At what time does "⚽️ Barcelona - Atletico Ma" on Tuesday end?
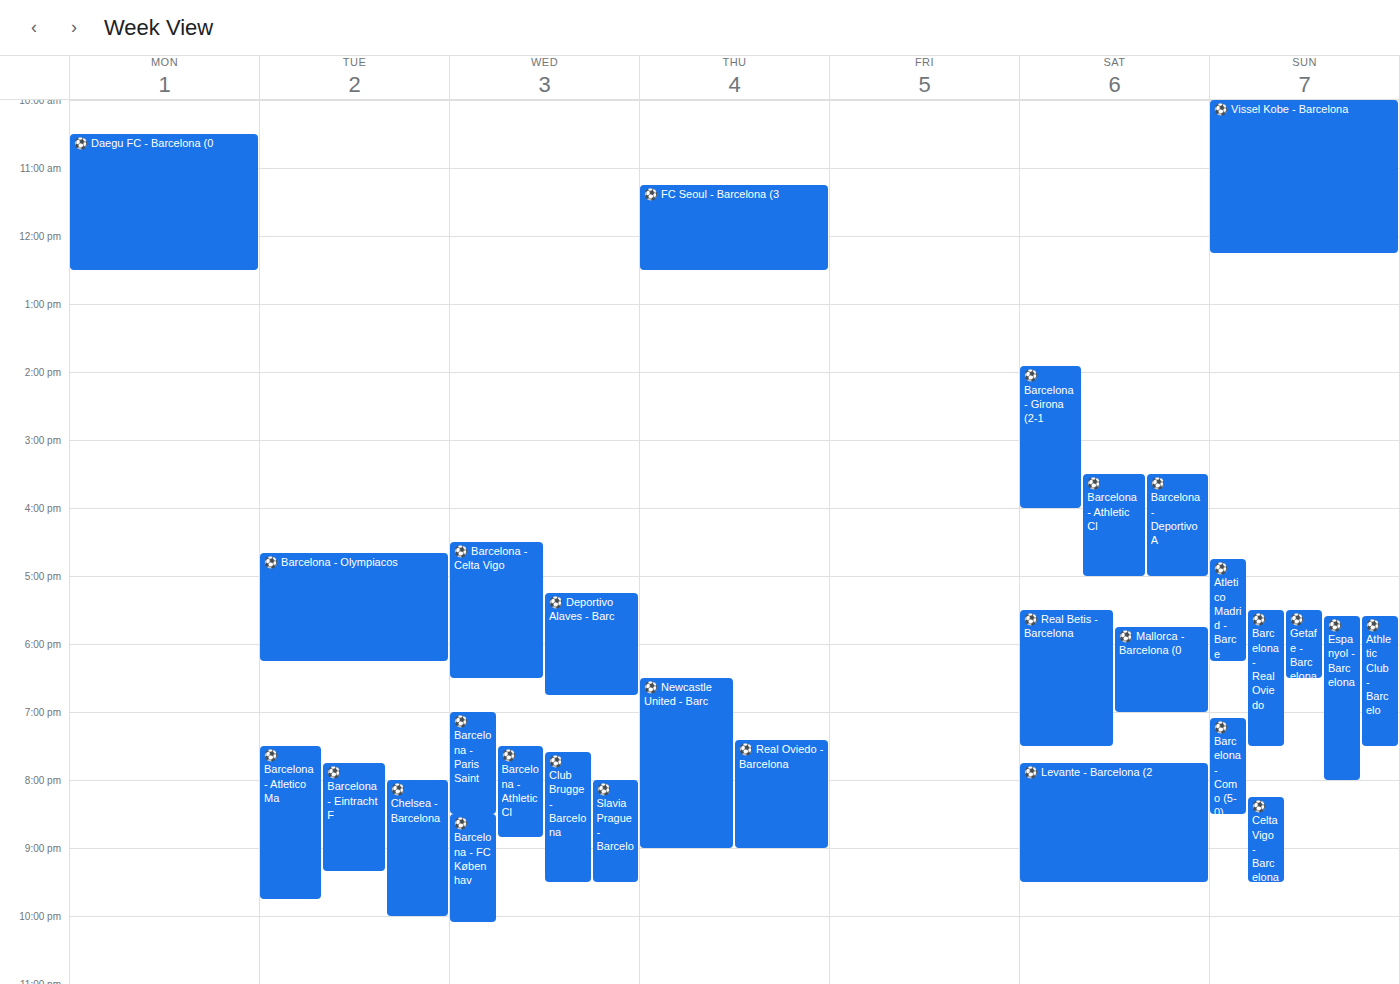
9:45 PM